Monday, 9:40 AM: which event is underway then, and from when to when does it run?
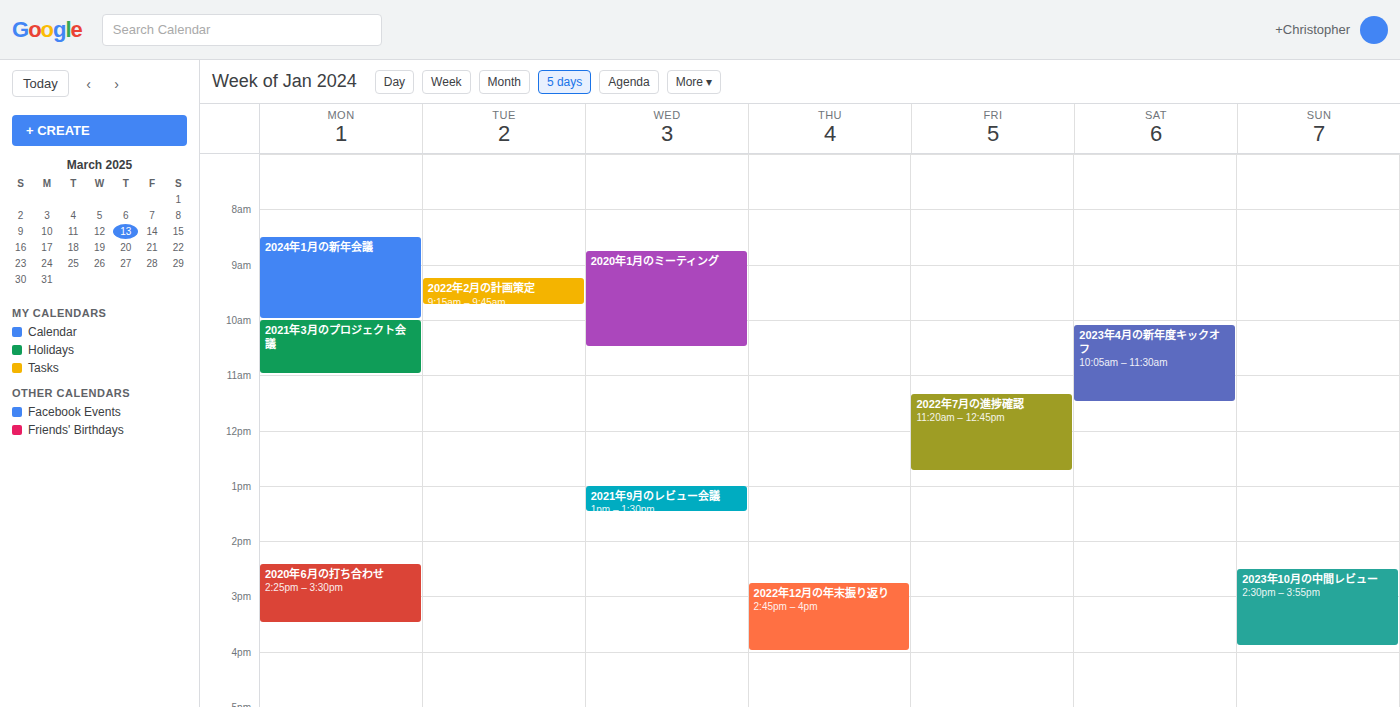
"2024年1月の新年会議", 8:30 AM to 10:00 AM